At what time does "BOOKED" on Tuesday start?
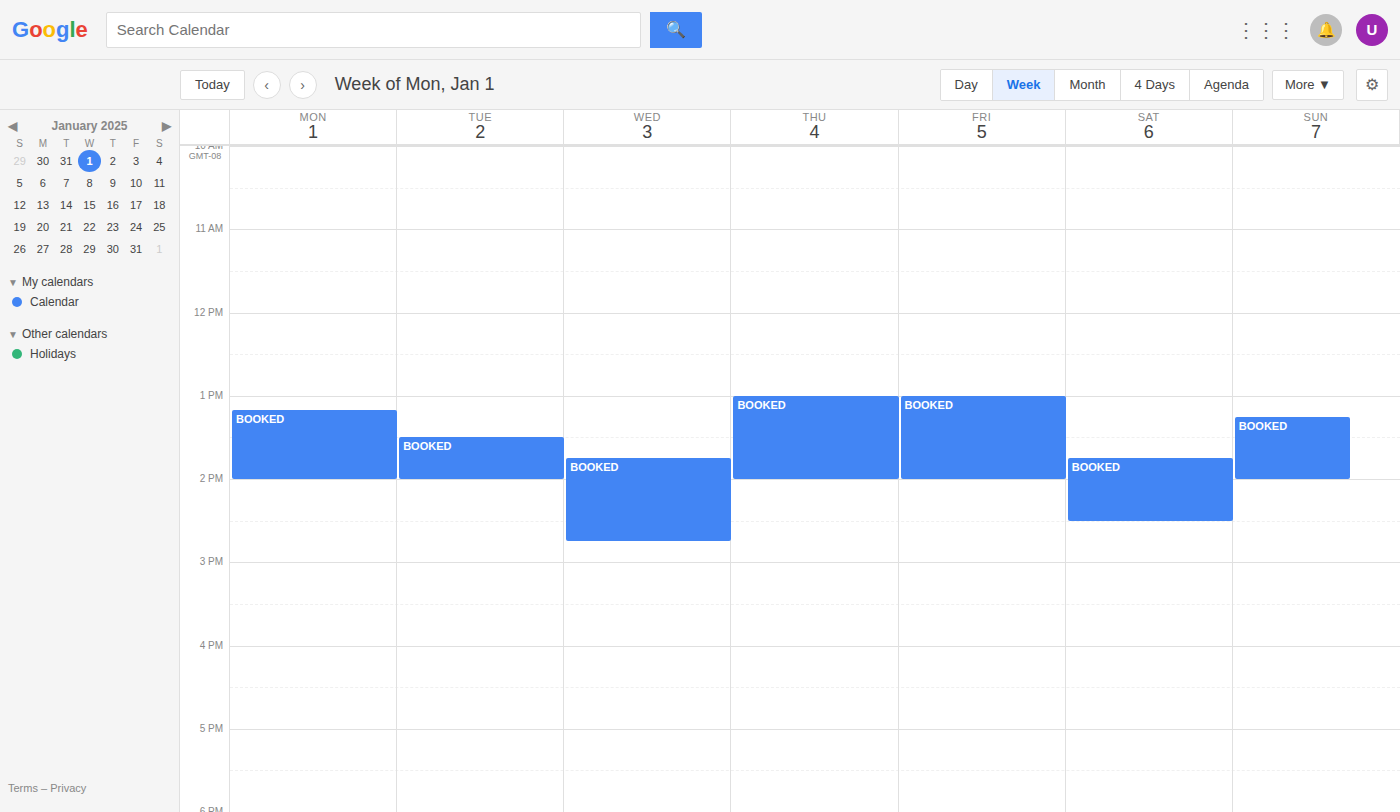
13:30